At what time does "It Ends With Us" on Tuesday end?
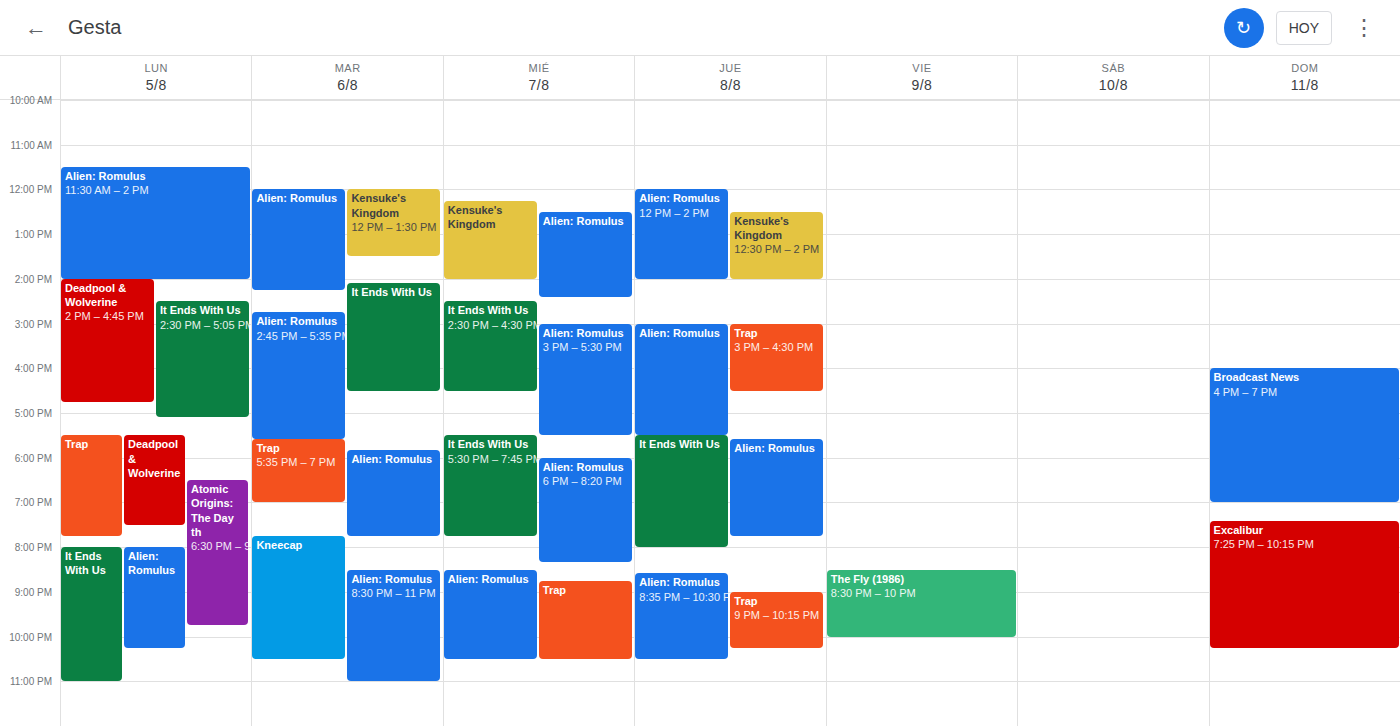
4:30 PM